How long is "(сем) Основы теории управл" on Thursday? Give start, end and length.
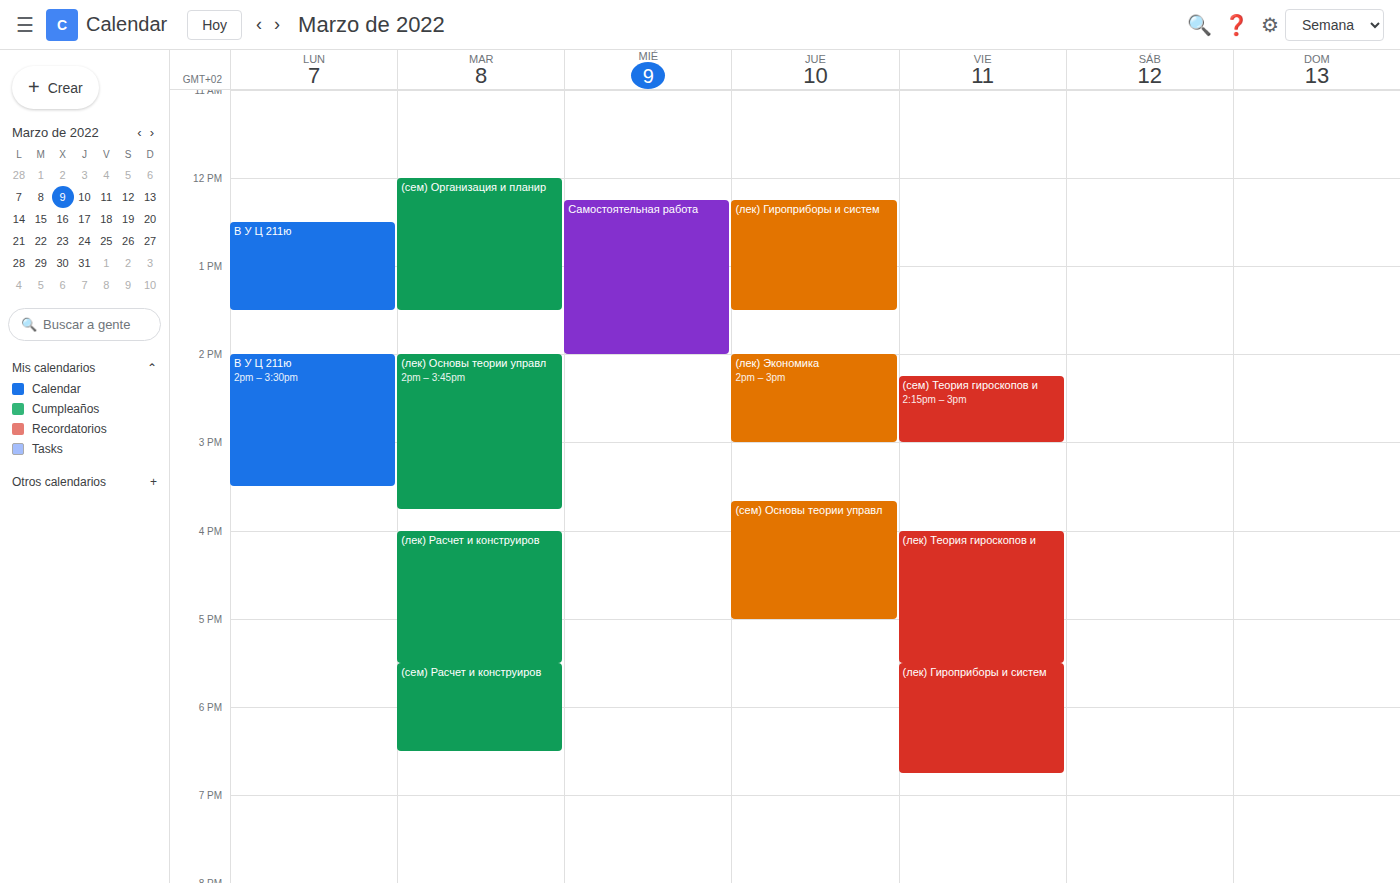
3:40 PM to 5:00 PM, 1 hour 20 minutes